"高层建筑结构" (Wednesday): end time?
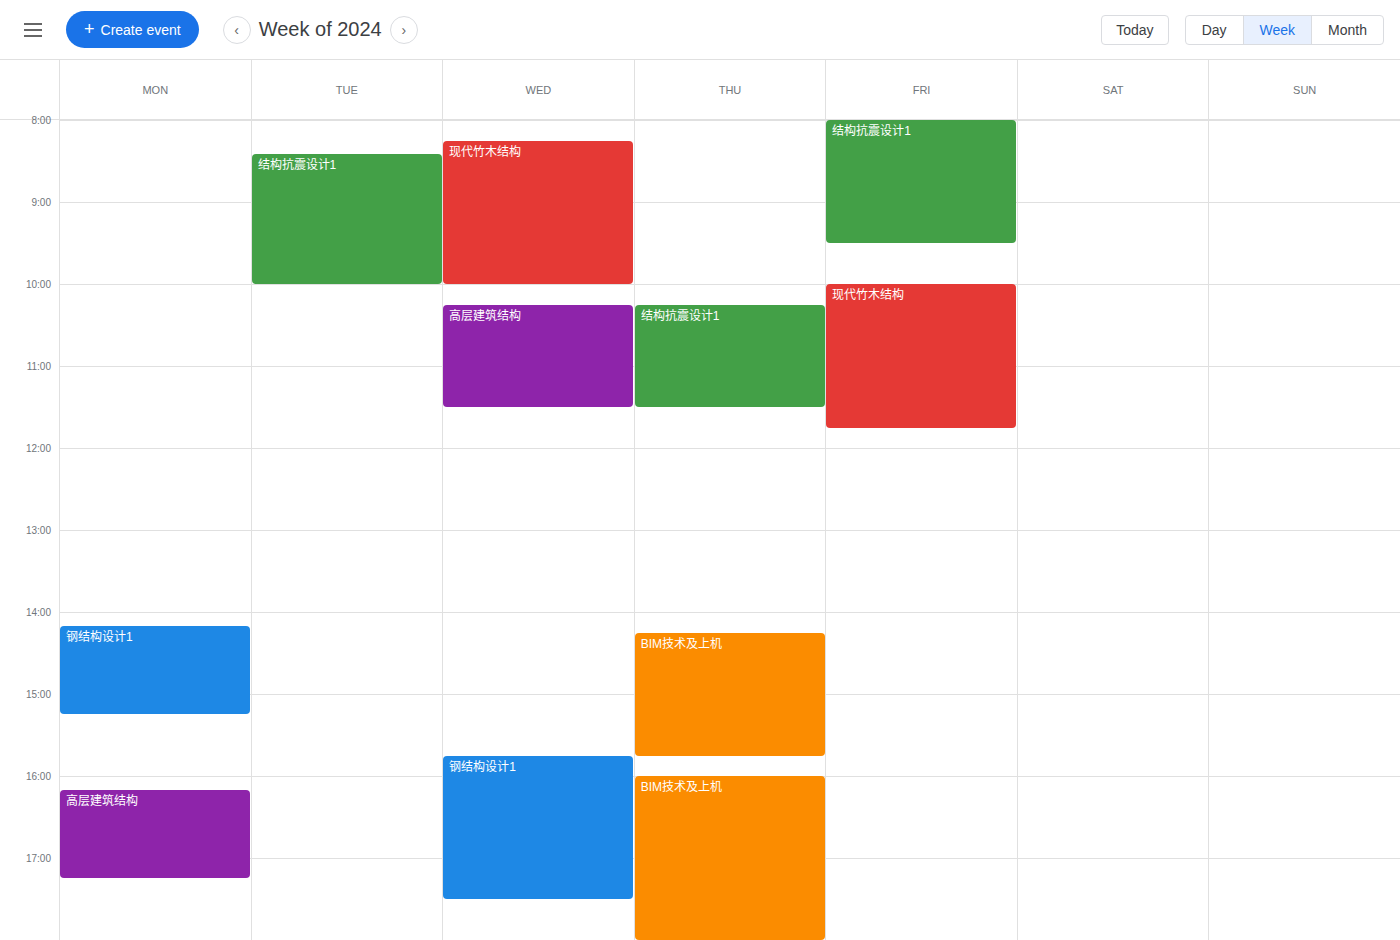
11:30 AM